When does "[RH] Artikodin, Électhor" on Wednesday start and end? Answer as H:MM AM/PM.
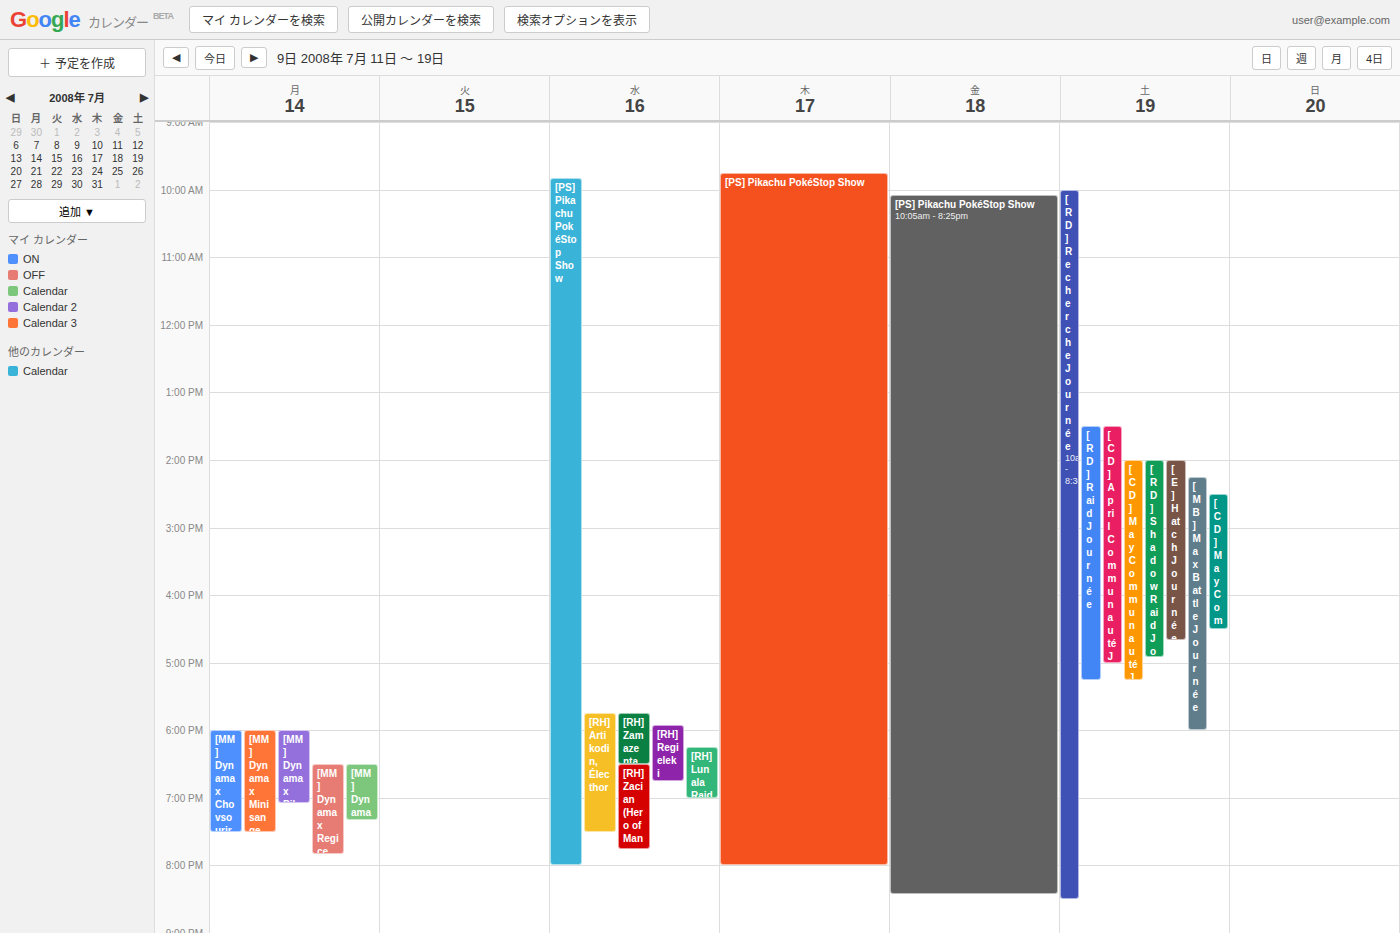
5:45 PM to 7:30 PM